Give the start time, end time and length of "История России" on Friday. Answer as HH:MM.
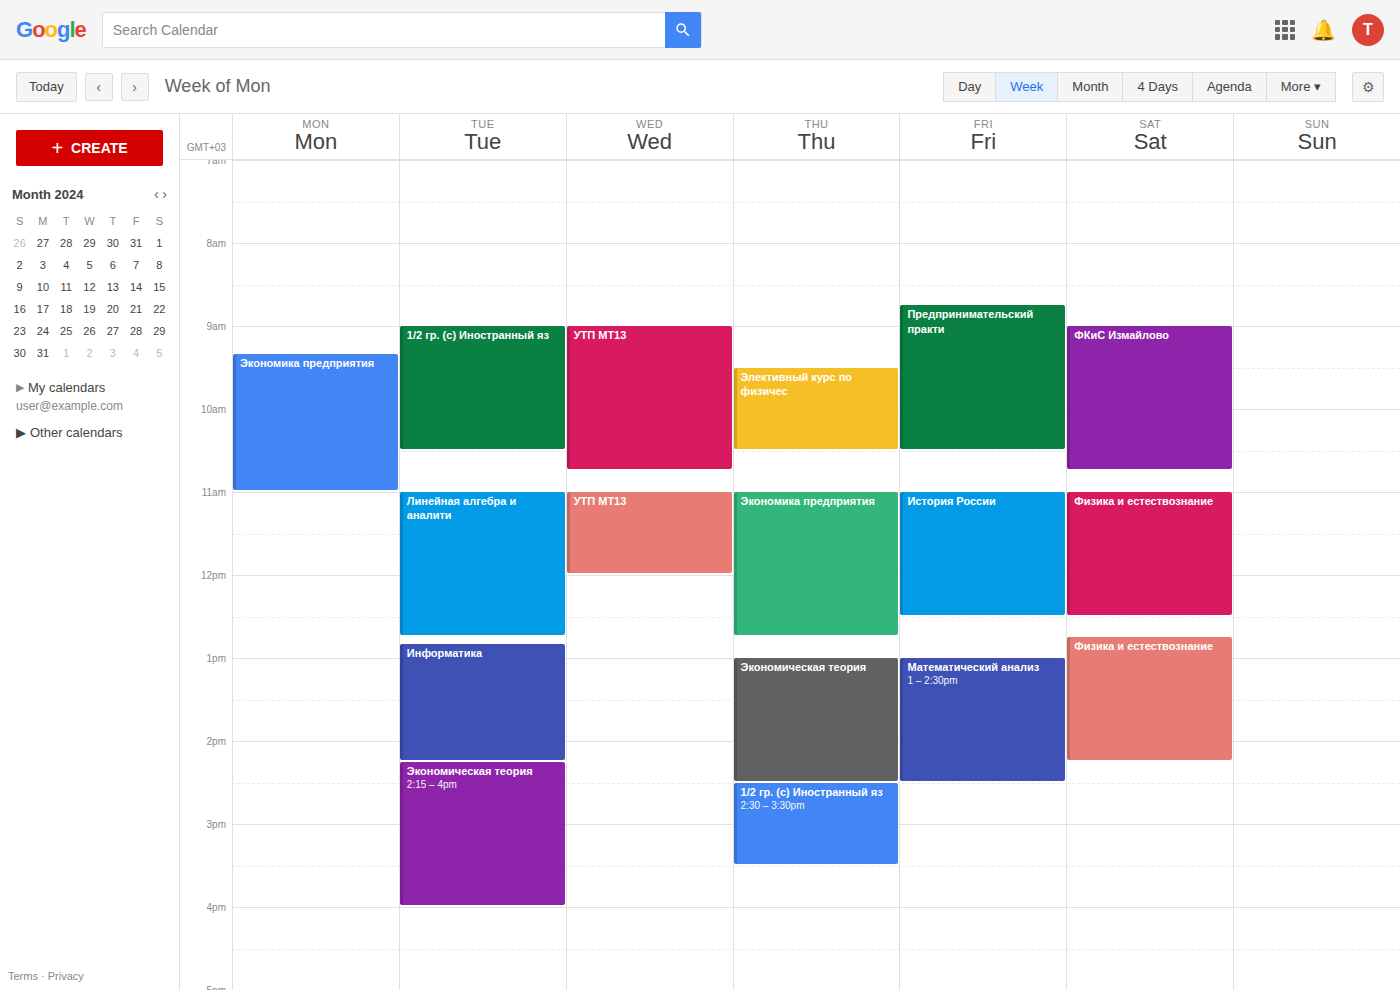
11:00 to 12:30, 1 hour 30 minutes